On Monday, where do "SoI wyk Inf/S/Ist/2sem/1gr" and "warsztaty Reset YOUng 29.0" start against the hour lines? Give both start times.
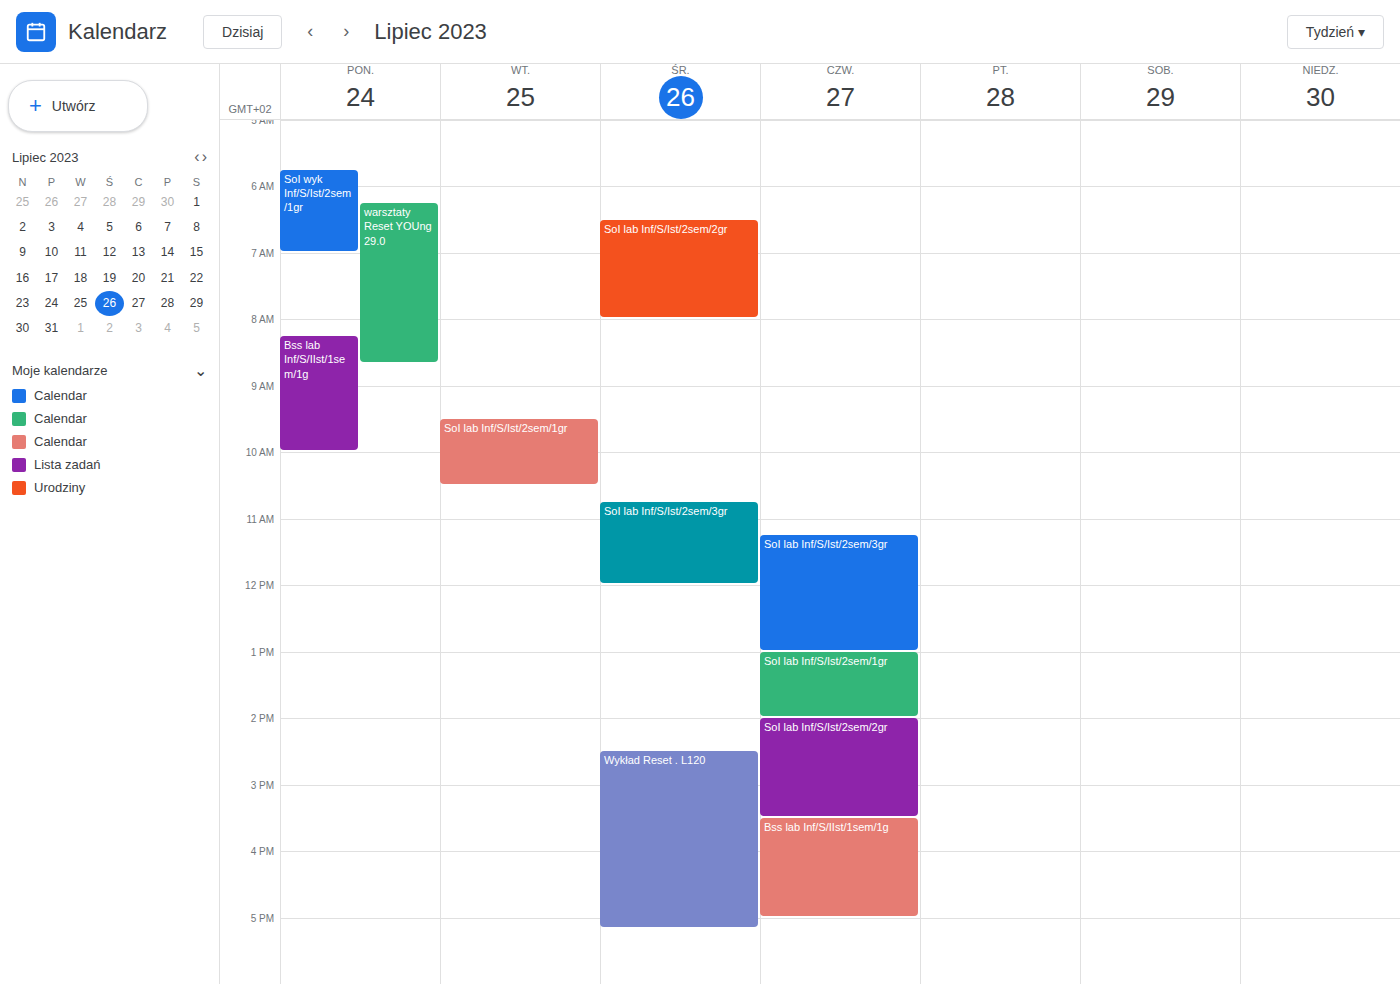
"SoI wyk Inf/S/Ist/2sem/1gr": 5:45 AM, neither: three quarters of the way from the 5 AM line to the 6 AM line. "warsztaty Reset YOUng 29.0": 6:15 AM, neither: a quarter of the way from the 6 AM line to the 7 AM line.